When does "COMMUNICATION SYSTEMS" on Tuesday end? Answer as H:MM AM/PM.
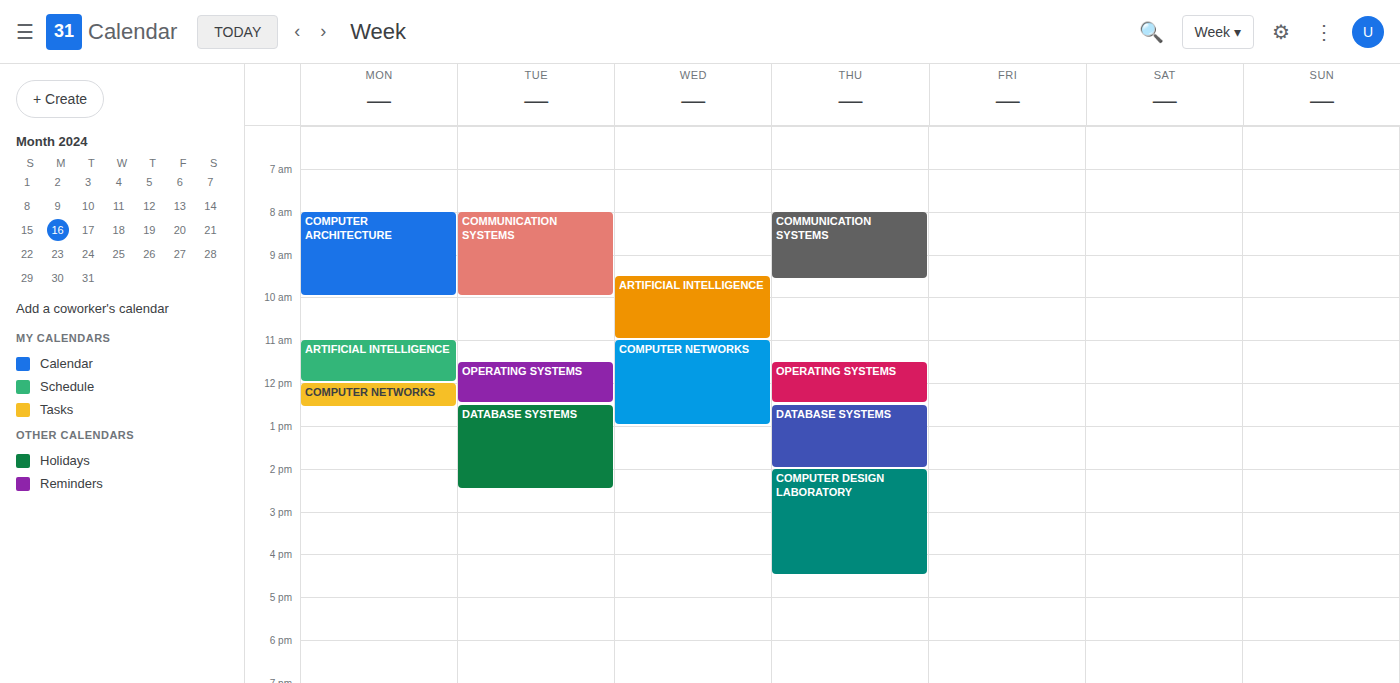
10:00 AM